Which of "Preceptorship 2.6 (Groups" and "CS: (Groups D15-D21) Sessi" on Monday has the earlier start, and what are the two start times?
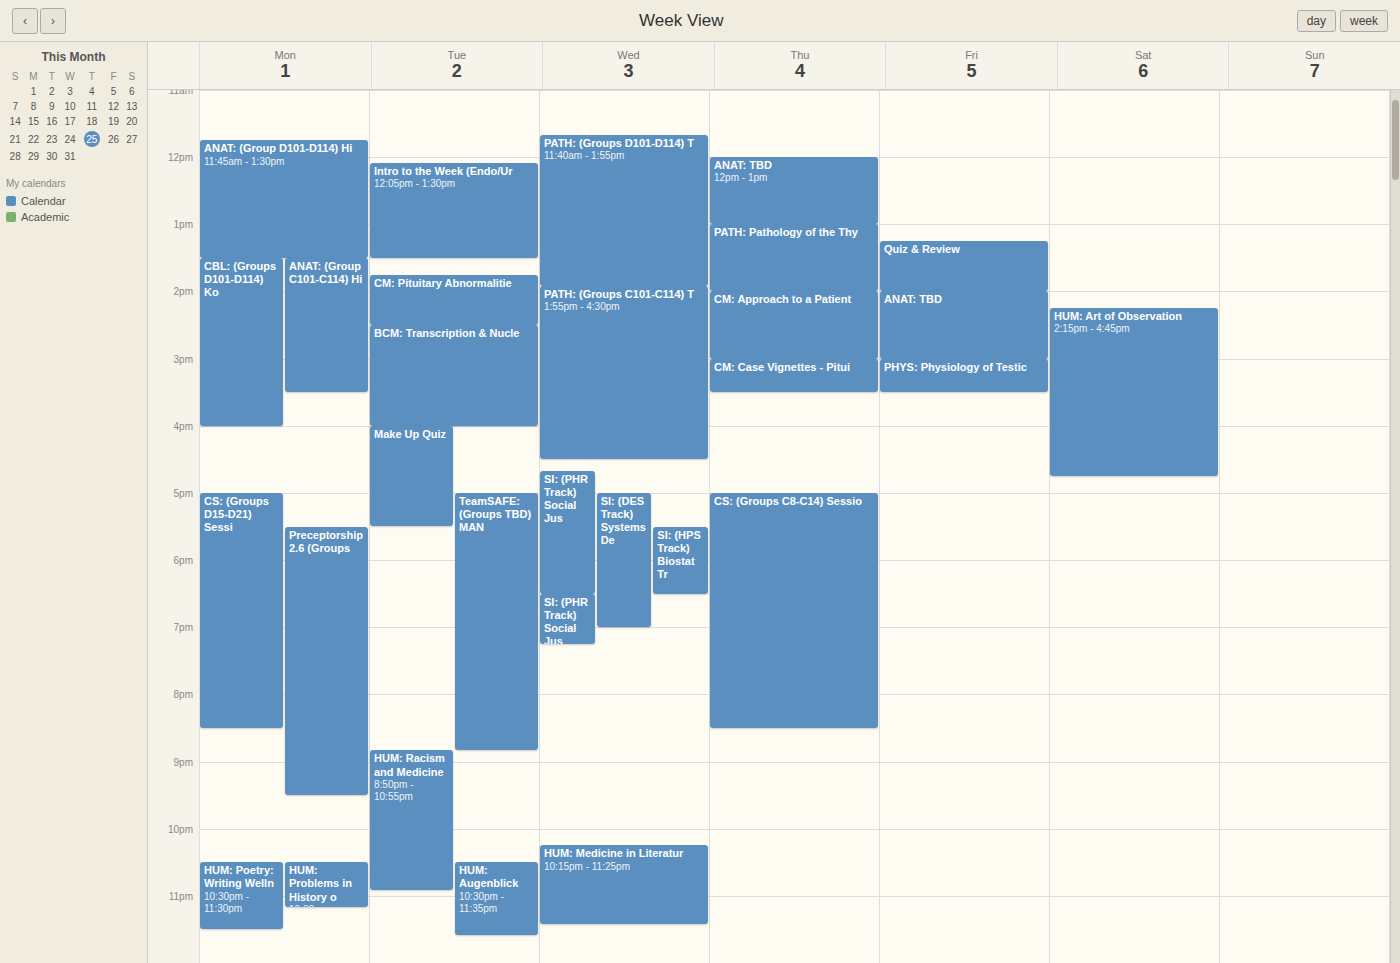
"CS: (Groups D15-D21) Sessi" 5:00 PM; "Preceptorship 2.6 (Groups" 5:30 PM.